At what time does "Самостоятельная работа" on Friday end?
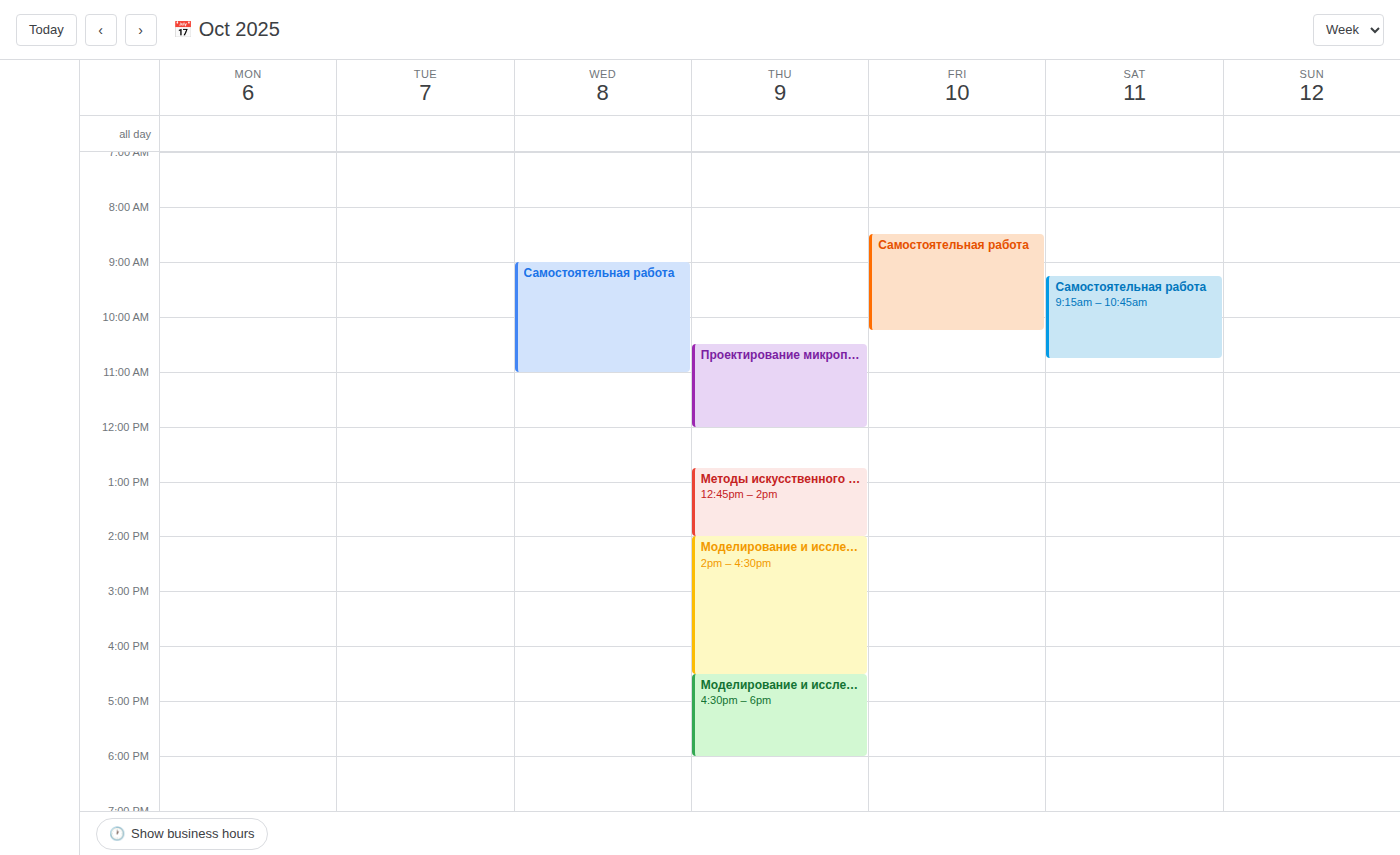
10:15 AM